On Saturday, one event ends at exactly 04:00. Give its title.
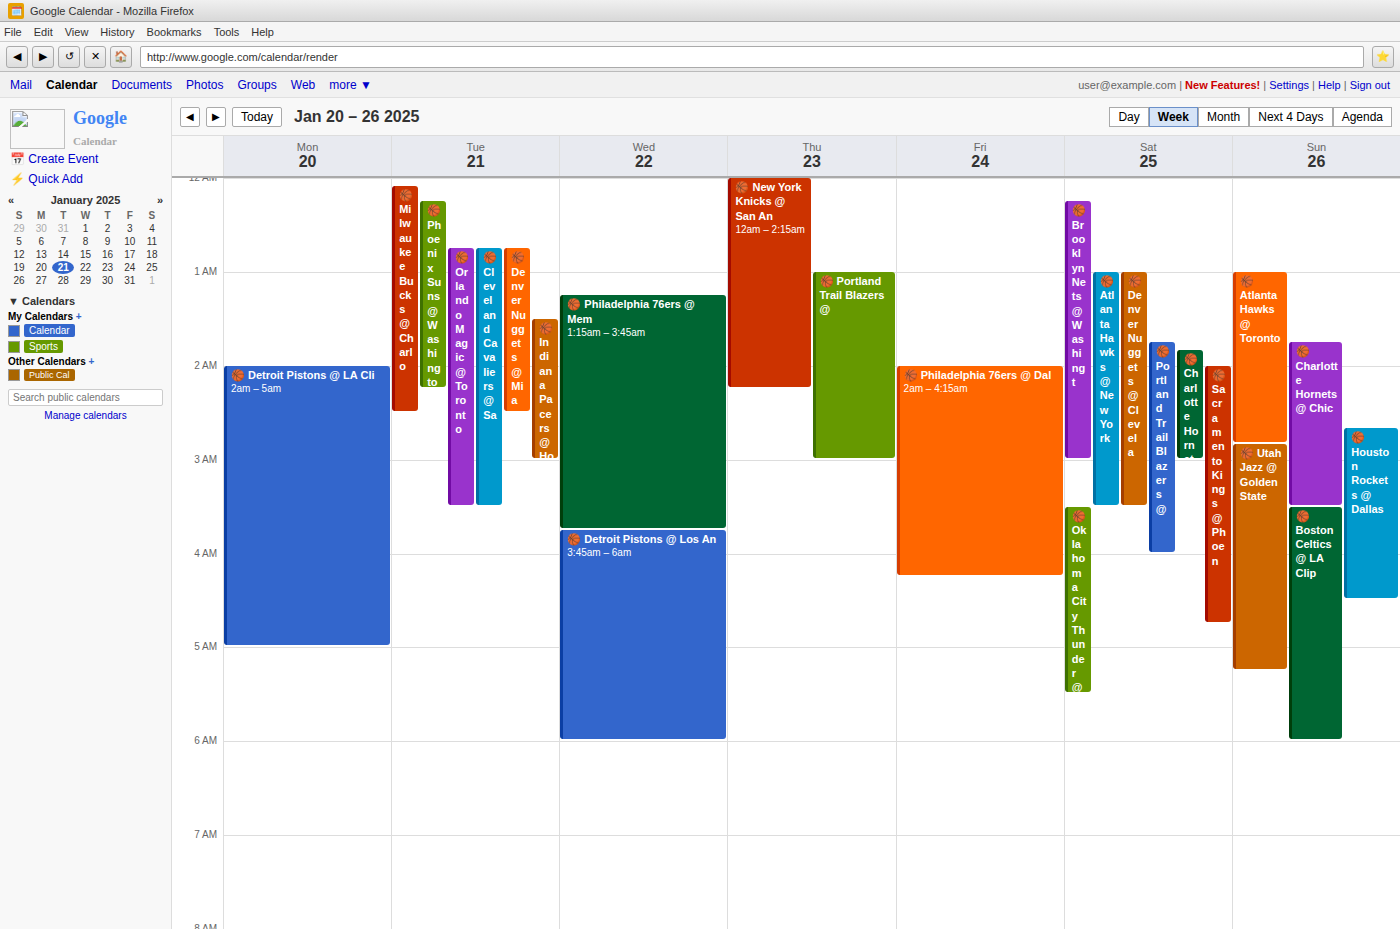
"🏀 Portland Trail Blazers @"